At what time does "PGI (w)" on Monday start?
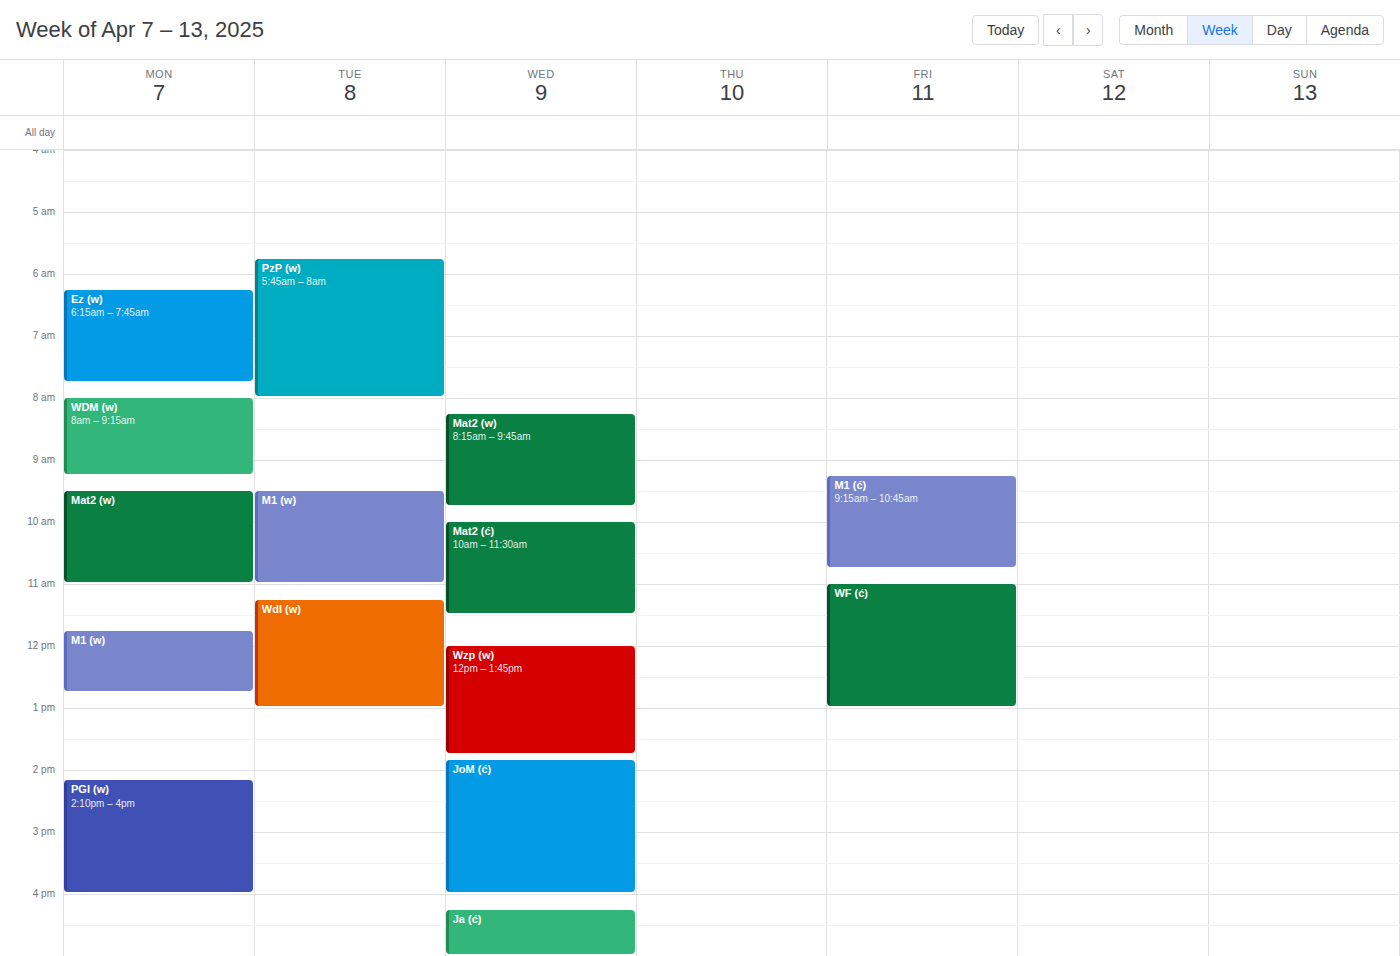
2:10 PM